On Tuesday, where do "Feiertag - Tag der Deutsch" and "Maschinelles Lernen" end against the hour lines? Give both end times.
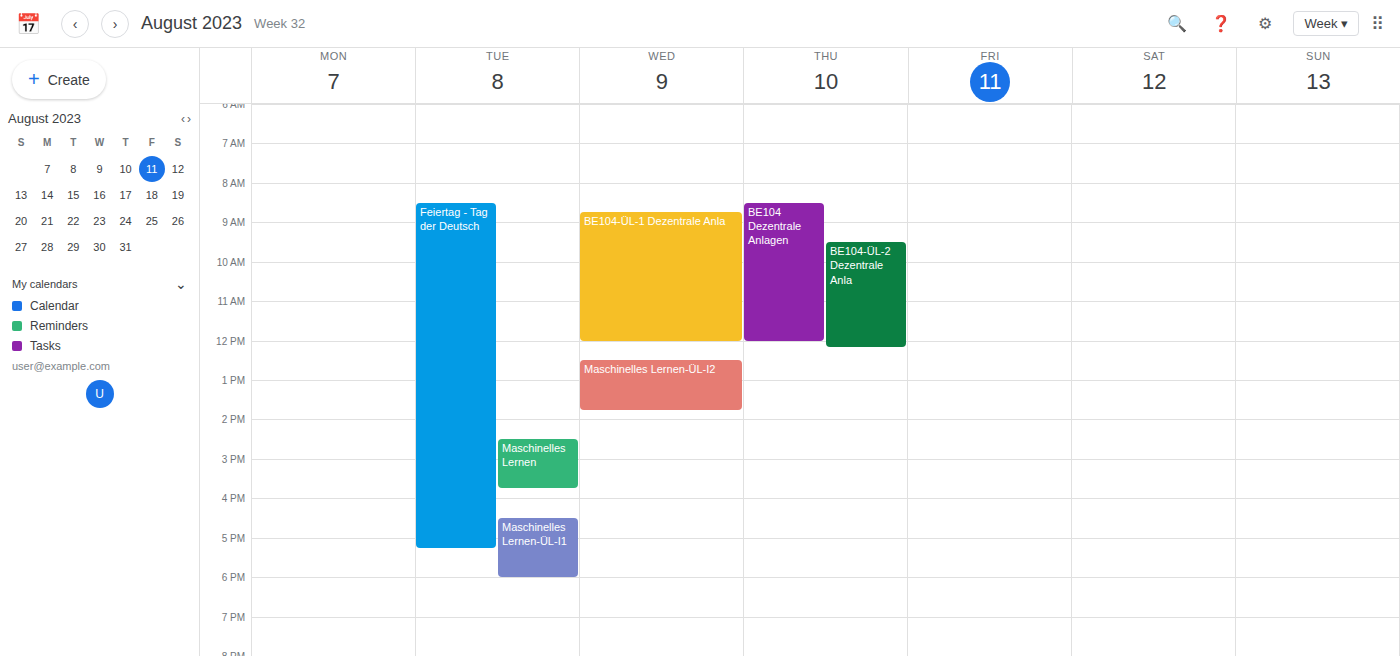
"Feiertag - Tag der Deutsch": 17:15, neither: a quarter of the way from the 17:00 line to the 18:00 line. "Maschinelles Lernen": 15:45, neither: three quarters of the way from the 15:00 line to the 16:00 line.